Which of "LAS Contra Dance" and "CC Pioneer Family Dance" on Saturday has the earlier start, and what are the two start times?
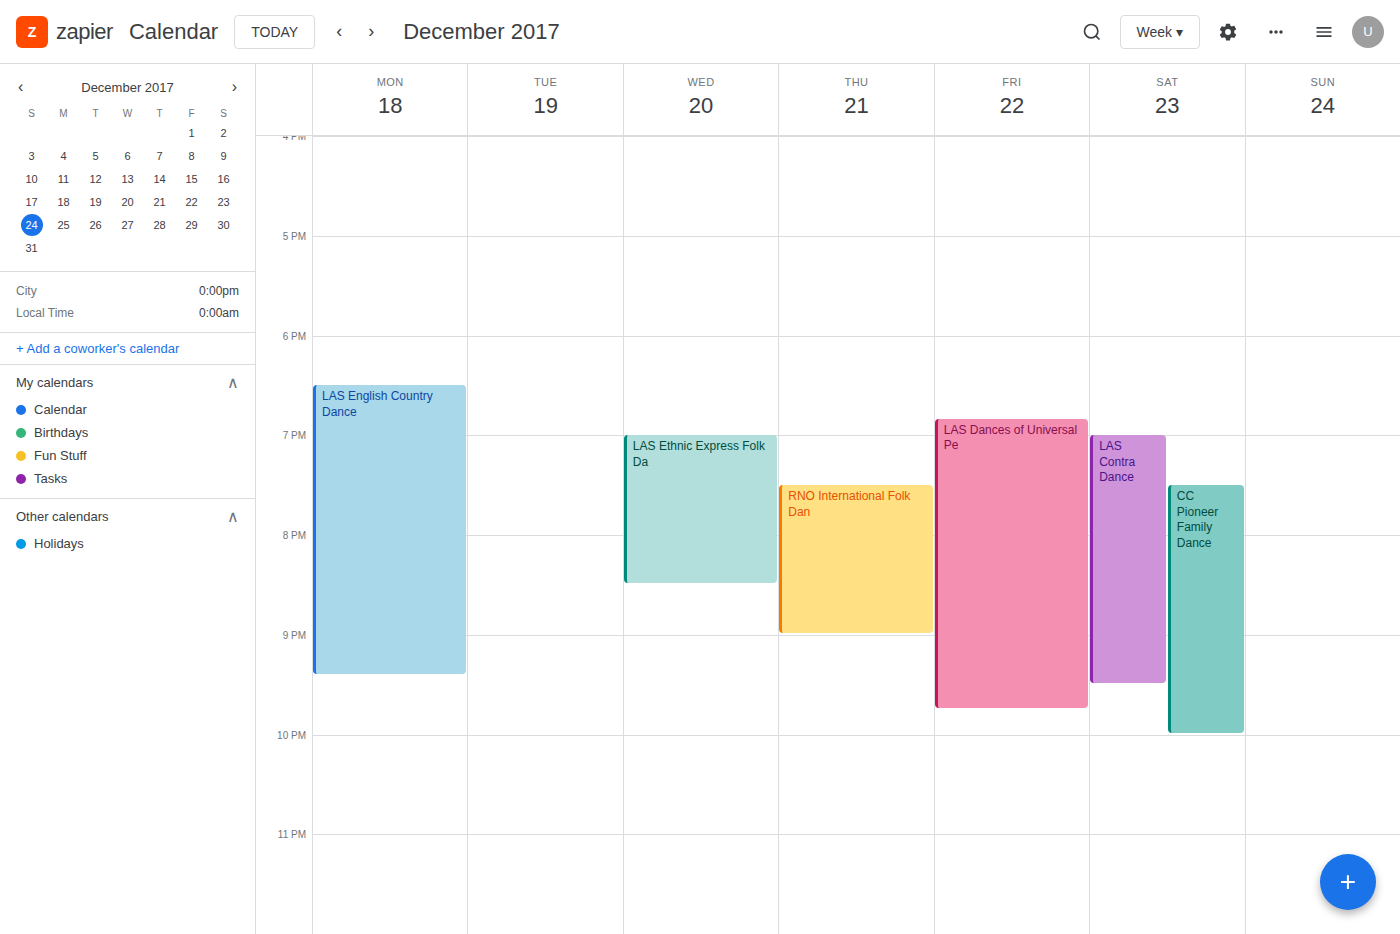
"LAS Contra Dance" 7:00 PM; "CC Pioneer Family Dance" 7:30 PM.